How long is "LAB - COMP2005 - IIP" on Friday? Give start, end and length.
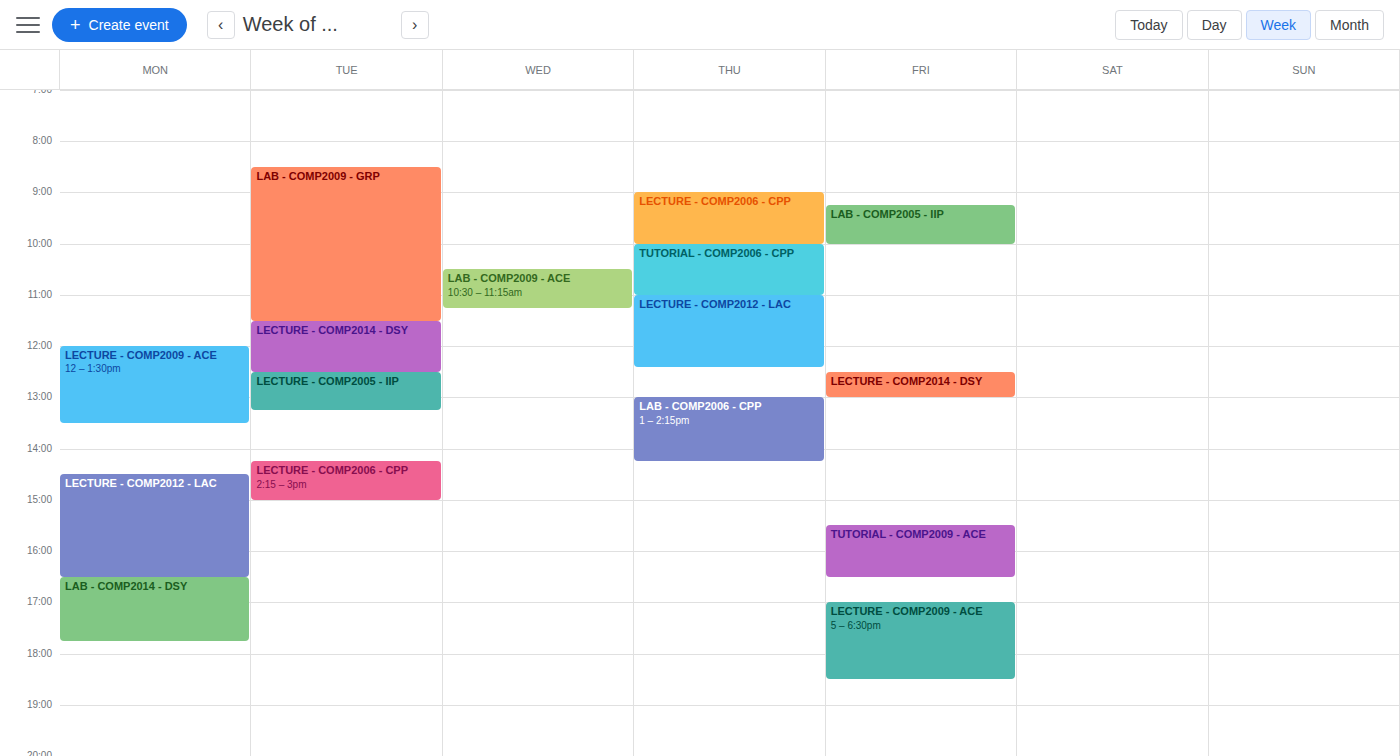
9:15 AM to 10:00 AM, 45 minutes